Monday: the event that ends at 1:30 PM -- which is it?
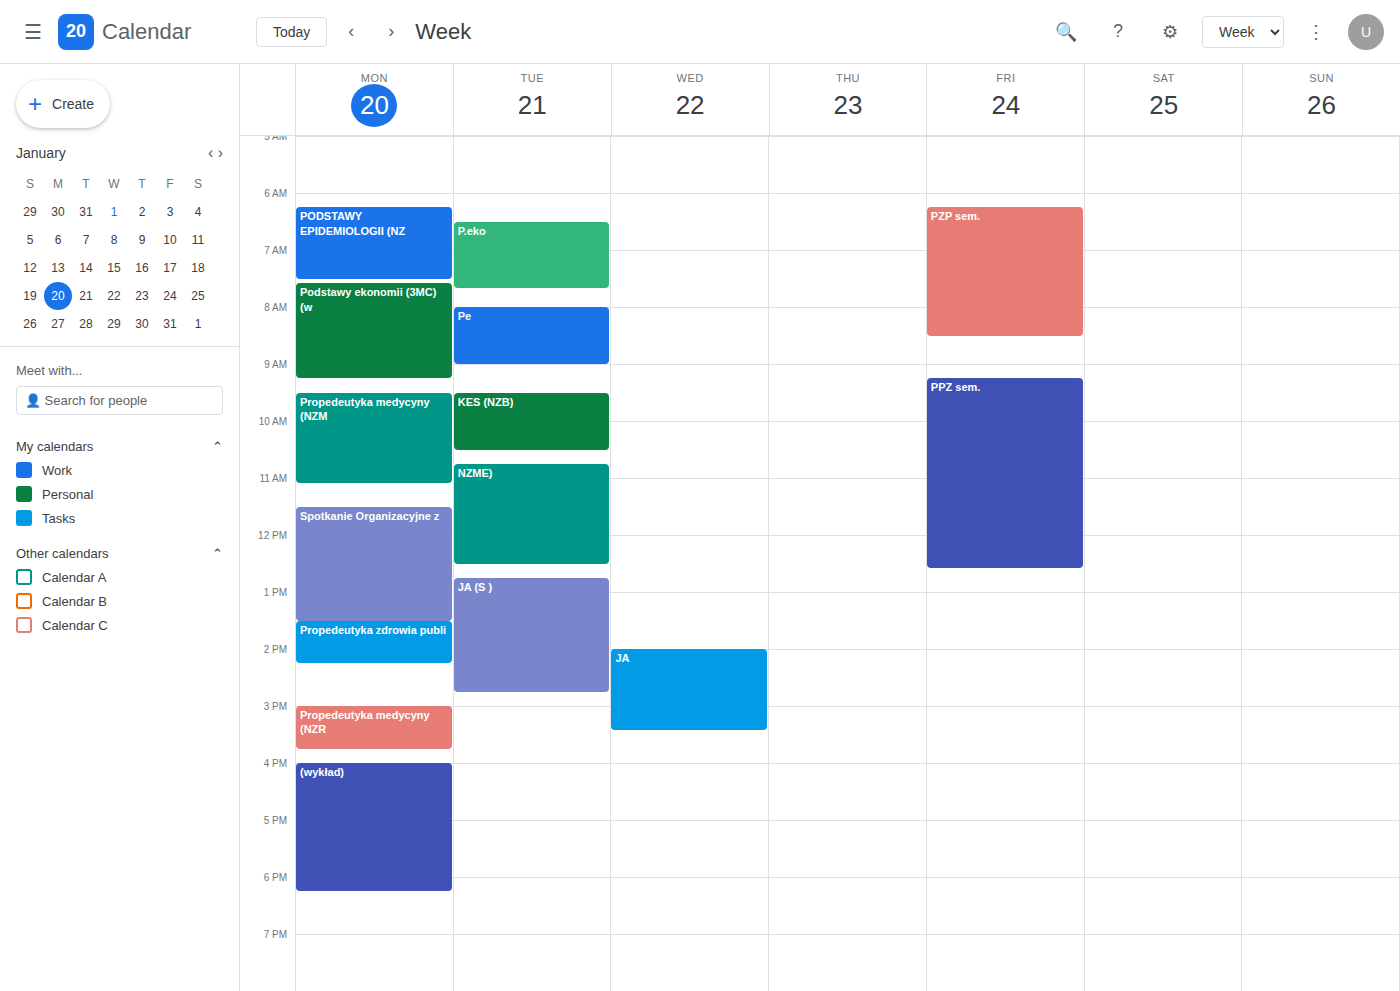
"Spotkanie Organizacyjne z"